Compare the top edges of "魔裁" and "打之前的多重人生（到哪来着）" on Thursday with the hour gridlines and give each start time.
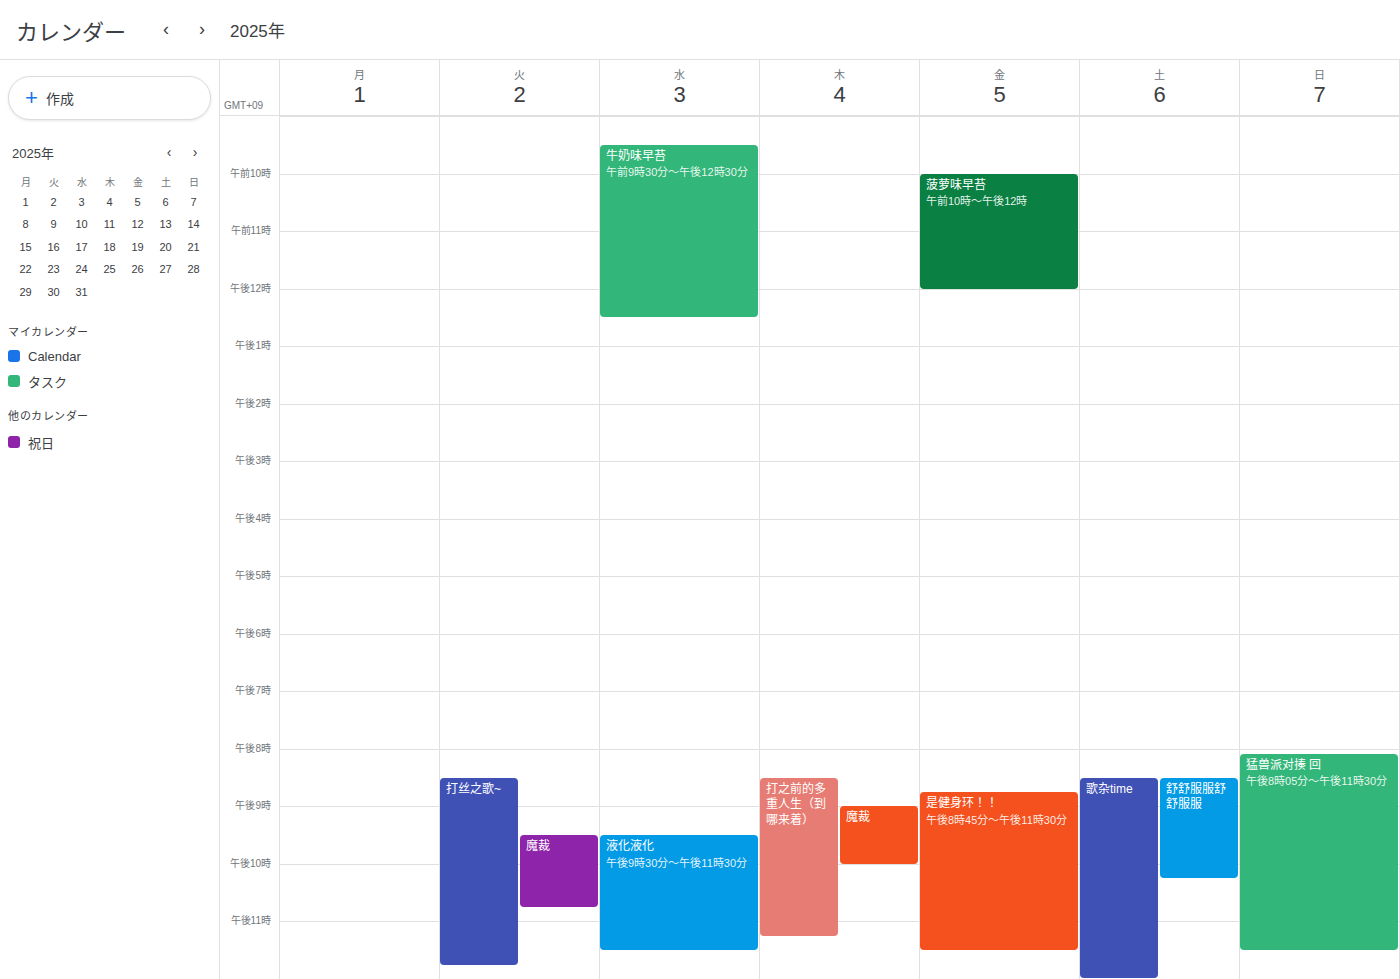
"魔裁": 9:00 PM, exactly on the 9 PM line. "打之前的多重人生（到哪来着）": 8:30 PM, halfway between the 8 PM and 9 PM lines.